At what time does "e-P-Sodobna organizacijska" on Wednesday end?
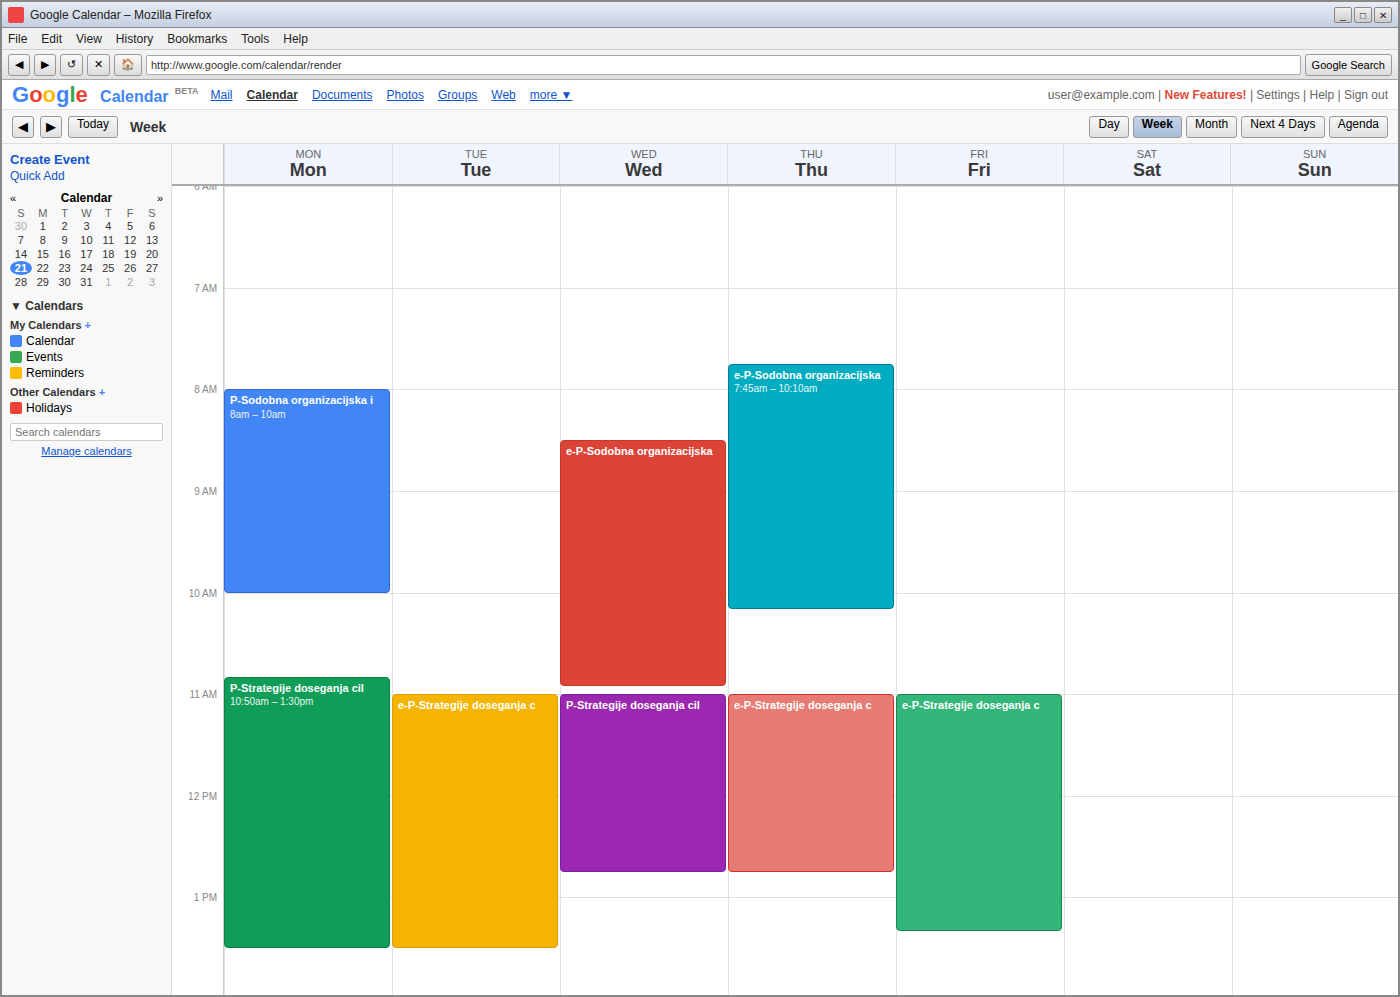
10:55 AM